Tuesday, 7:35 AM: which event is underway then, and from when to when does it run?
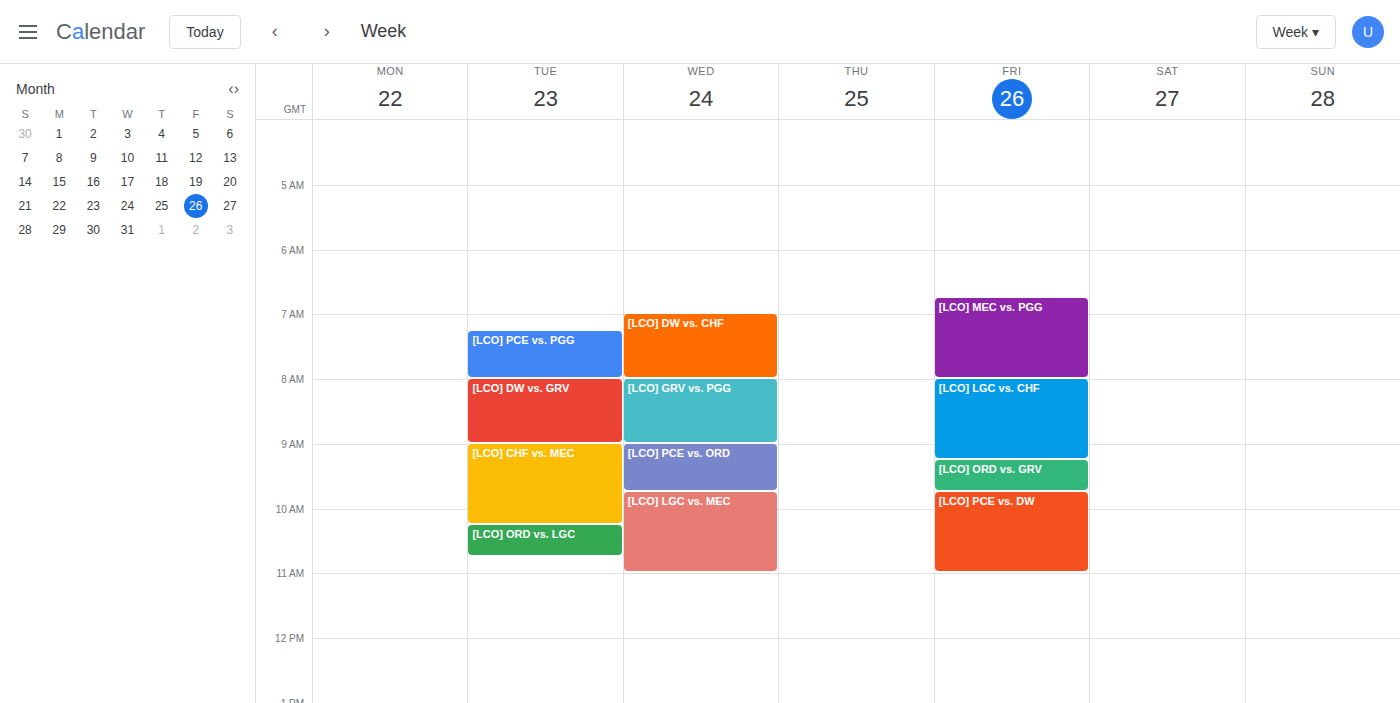
"[LCO] PCE vs. PGG", 7:15 AM to 8:00 AM